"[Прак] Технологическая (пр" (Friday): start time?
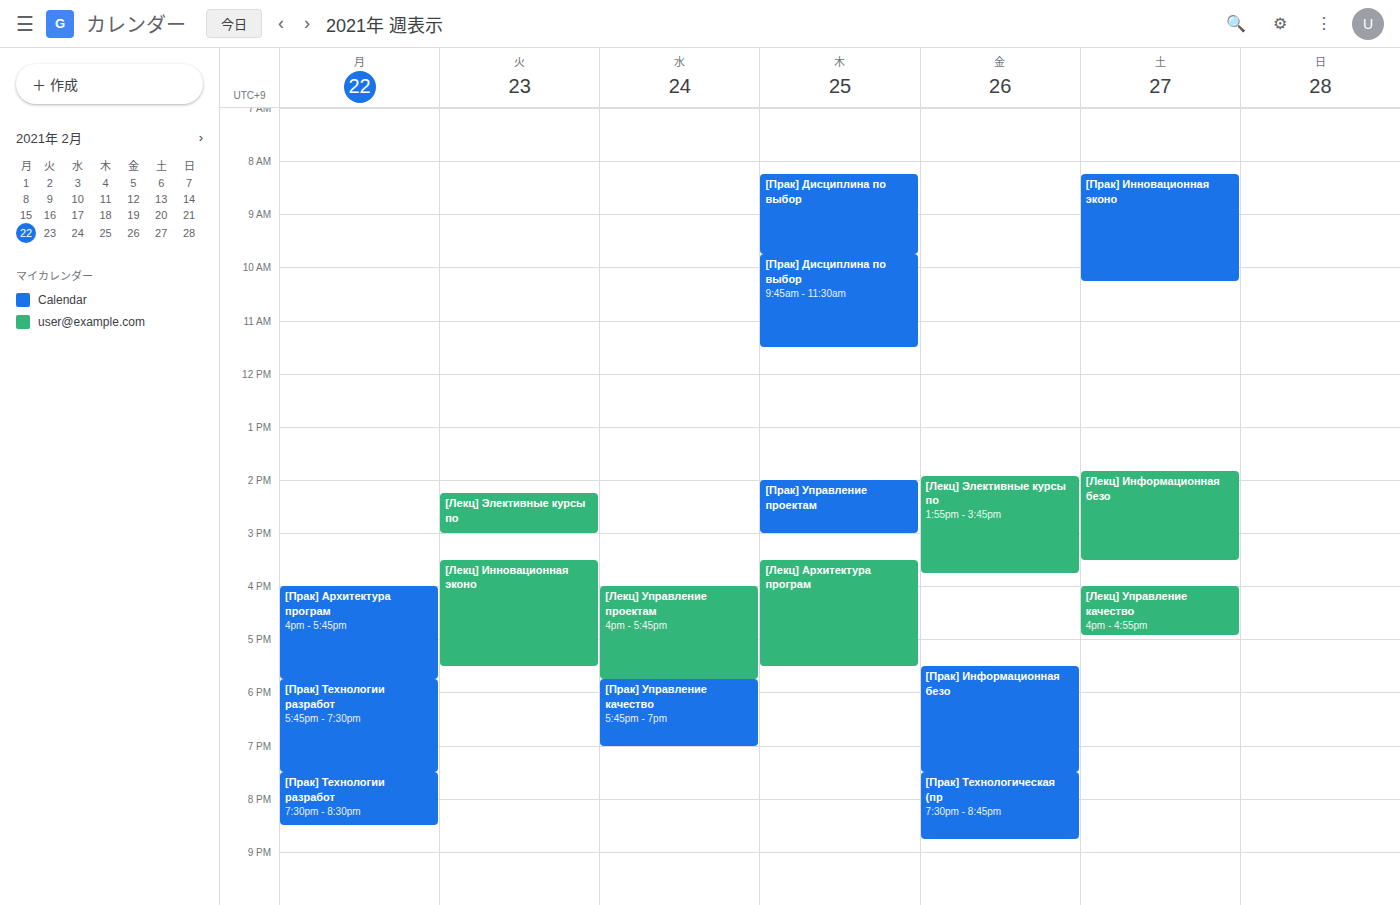
19:30